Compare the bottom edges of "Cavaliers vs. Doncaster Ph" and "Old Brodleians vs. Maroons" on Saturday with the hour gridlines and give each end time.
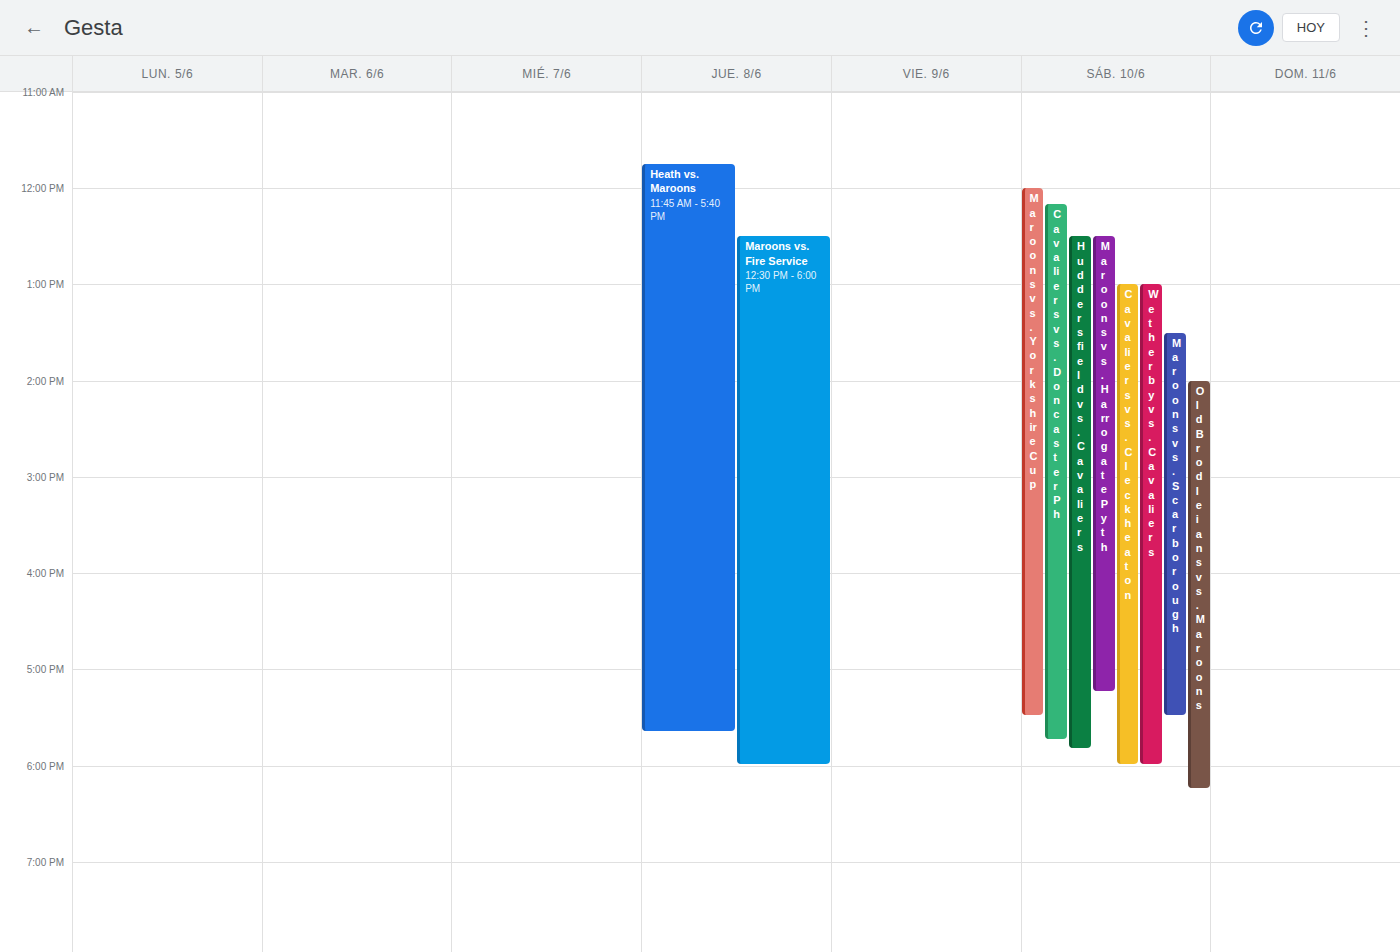
"Cavaliers vs. Doncaster Ph": 5:45 PM, neither: three quarters of the way from the 5 PM line to the 6 PM line. "Old Brodleians vs. Maroons": 6:15 PM, neither: a quarter of the way from the 6 PM line to the 7 PM line.